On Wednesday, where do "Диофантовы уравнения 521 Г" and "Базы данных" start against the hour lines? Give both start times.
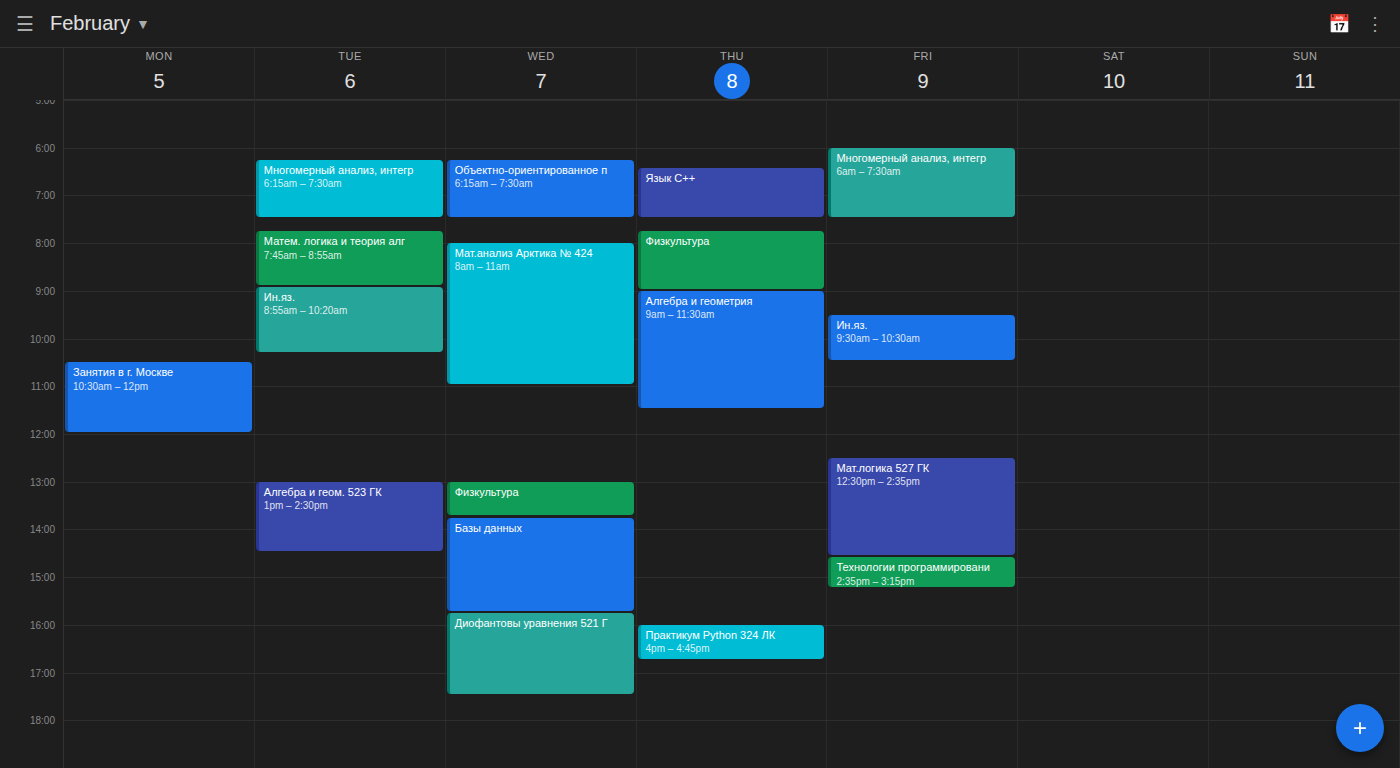
"Диофантовы уравнения 521 Г": 3:45 PM, neither: three quarters of the way from the 3 PM line to the 4 PM line. "Базы данных": 1:45 PM, neither: three quarters of the way from the 1 PM line to the 2 PM line.